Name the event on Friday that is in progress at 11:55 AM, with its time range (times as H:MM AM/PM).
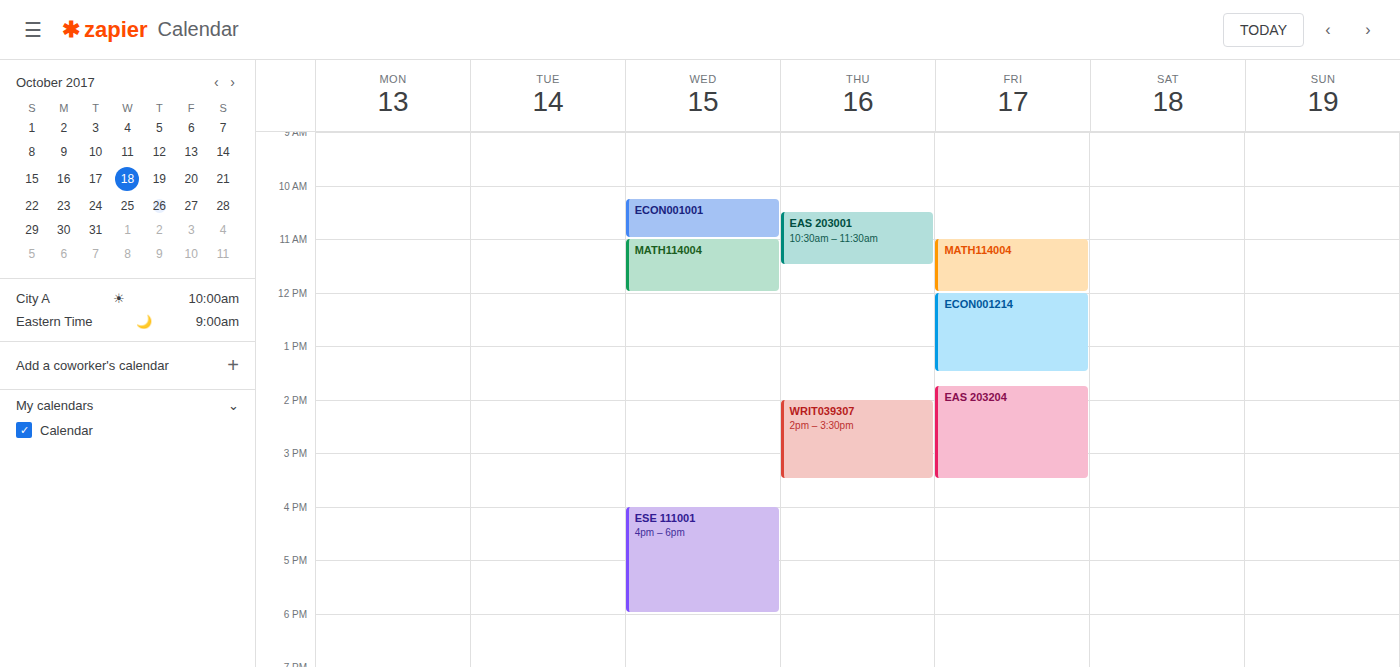
"MATH114004", 11:00 AM to 12:00 PM